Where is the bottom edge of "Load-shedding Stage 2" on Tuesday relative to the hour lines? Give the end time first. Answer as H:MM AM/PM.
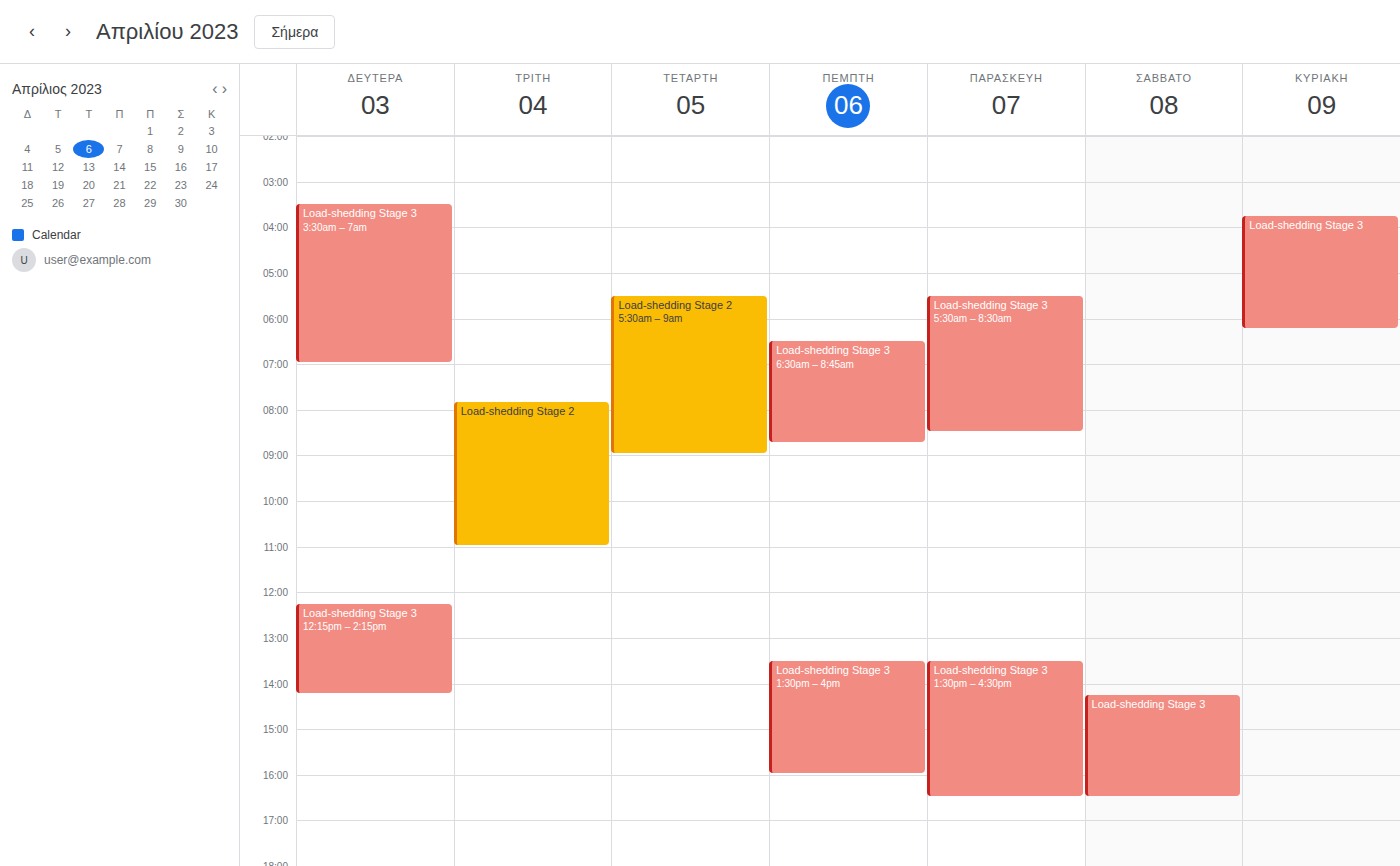
11:00 AM -- exactly on the 11 AM line.